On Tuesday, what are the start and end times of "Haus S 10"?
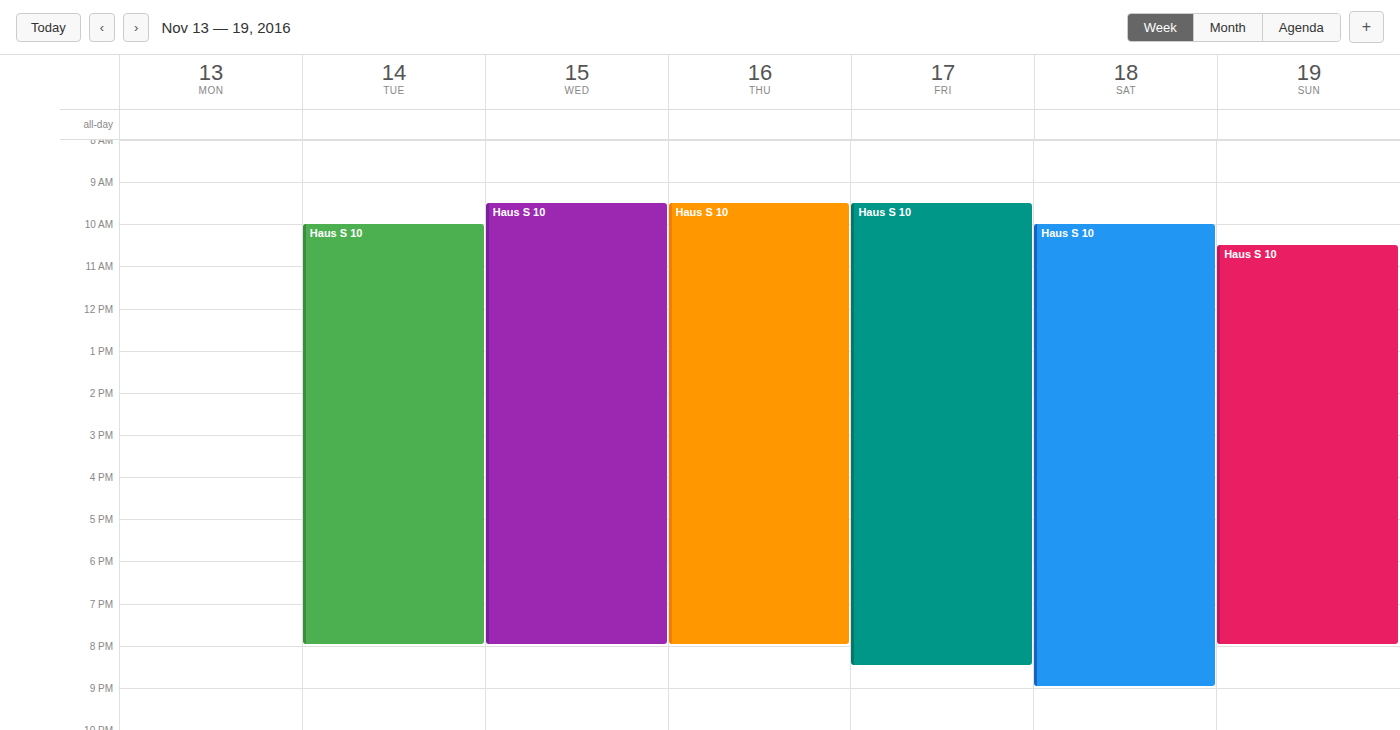
10:00 AM to 8:00 PM